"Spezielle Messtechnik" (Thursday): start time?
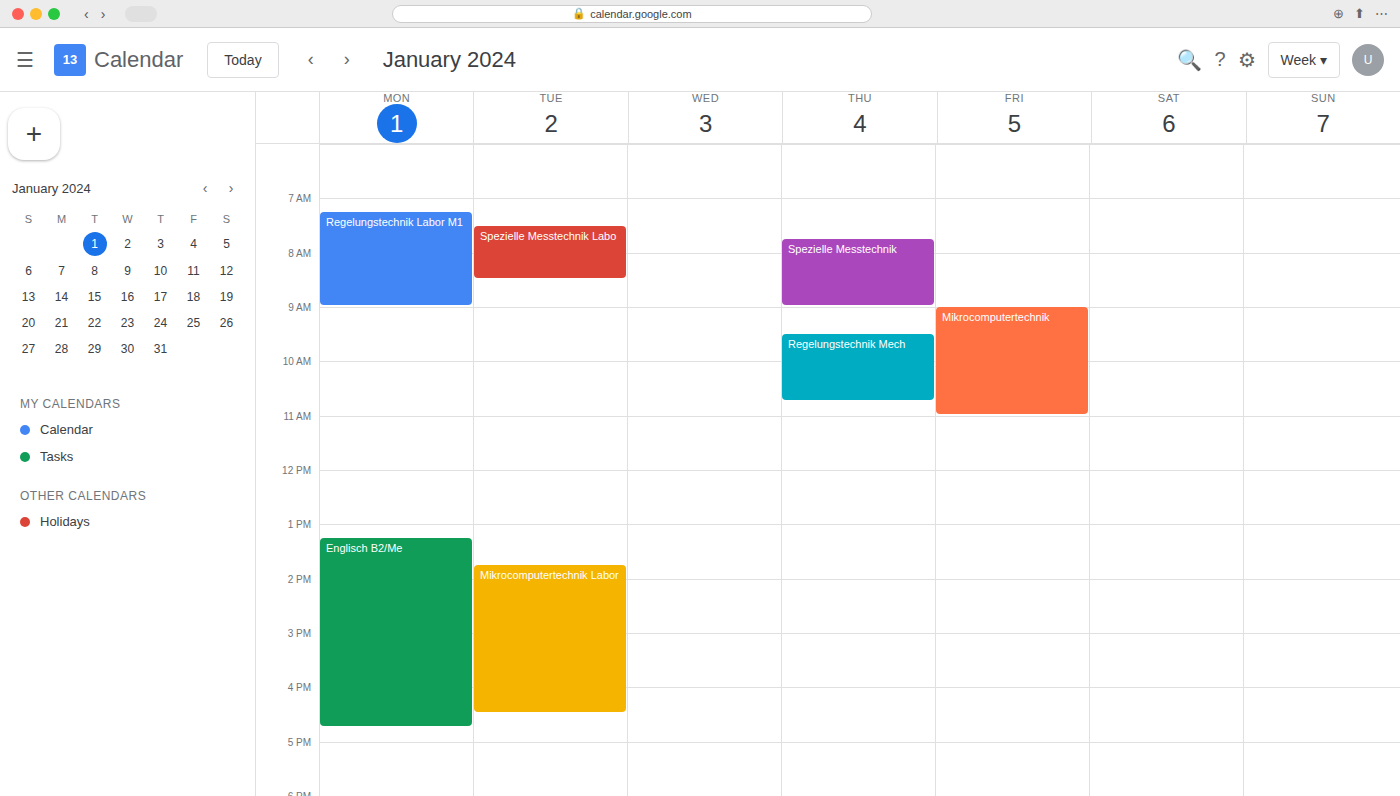
7:45 AM